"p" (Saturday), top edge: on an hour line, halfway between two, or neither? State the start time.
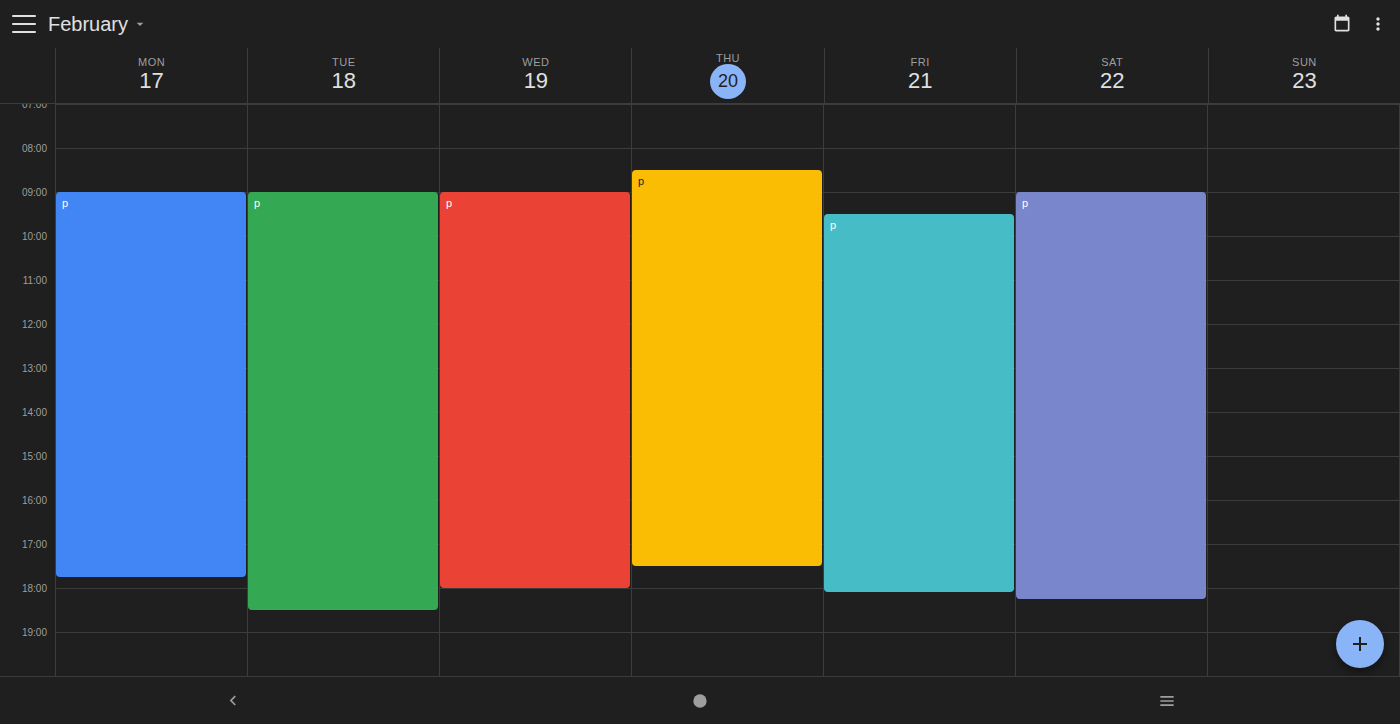
9:00 AM -- exactly on the 9 AM line.